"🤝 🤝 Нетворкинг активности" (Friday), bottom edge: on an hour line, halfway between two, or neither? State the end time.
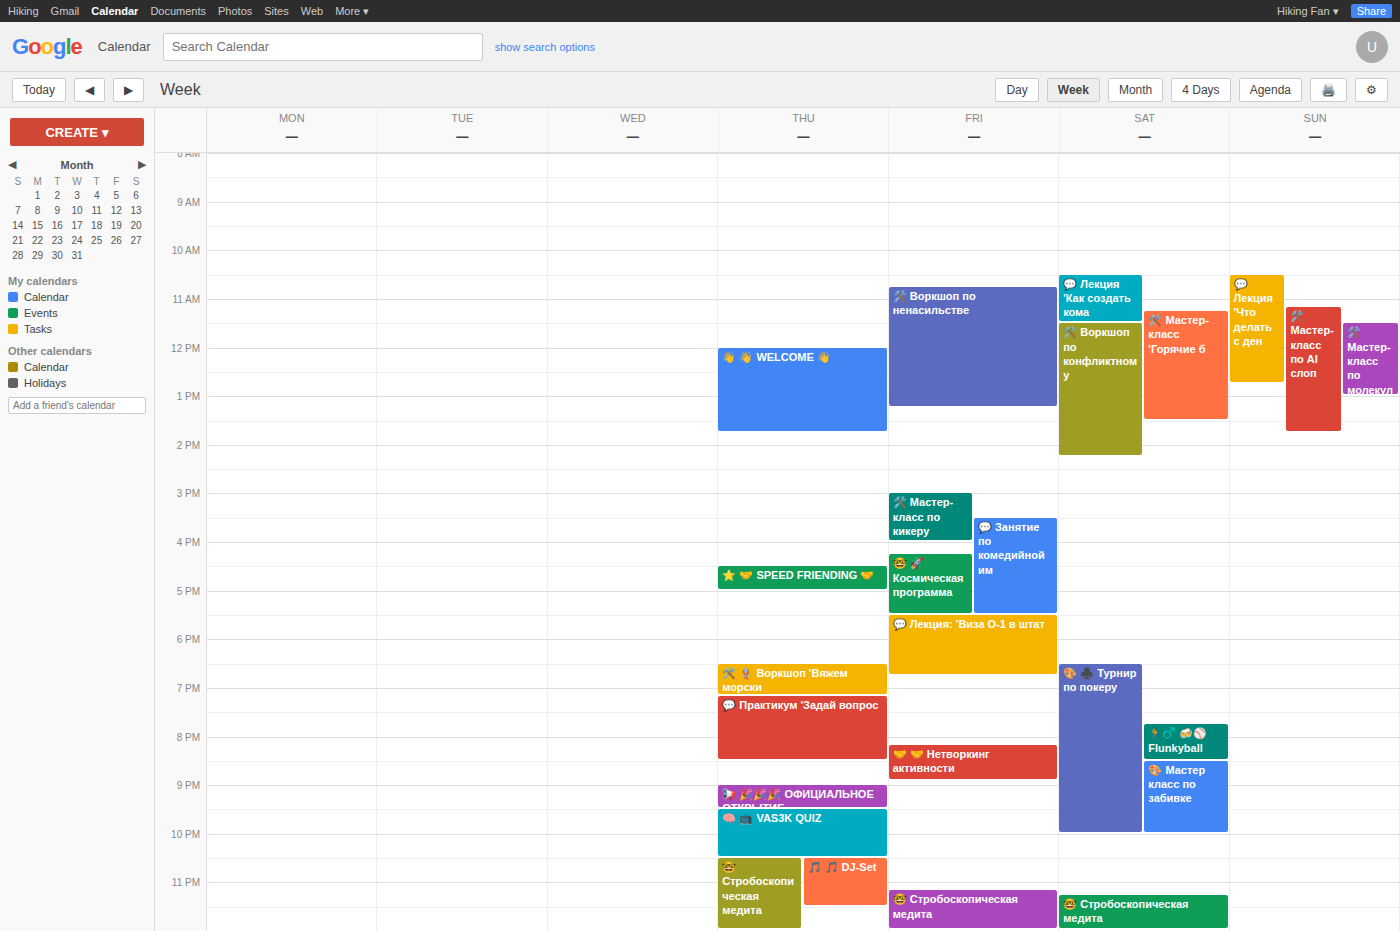
8:55 PM -- neither: 55 minutes below the 8 PM line and 5 minutes above the 9 PM line.